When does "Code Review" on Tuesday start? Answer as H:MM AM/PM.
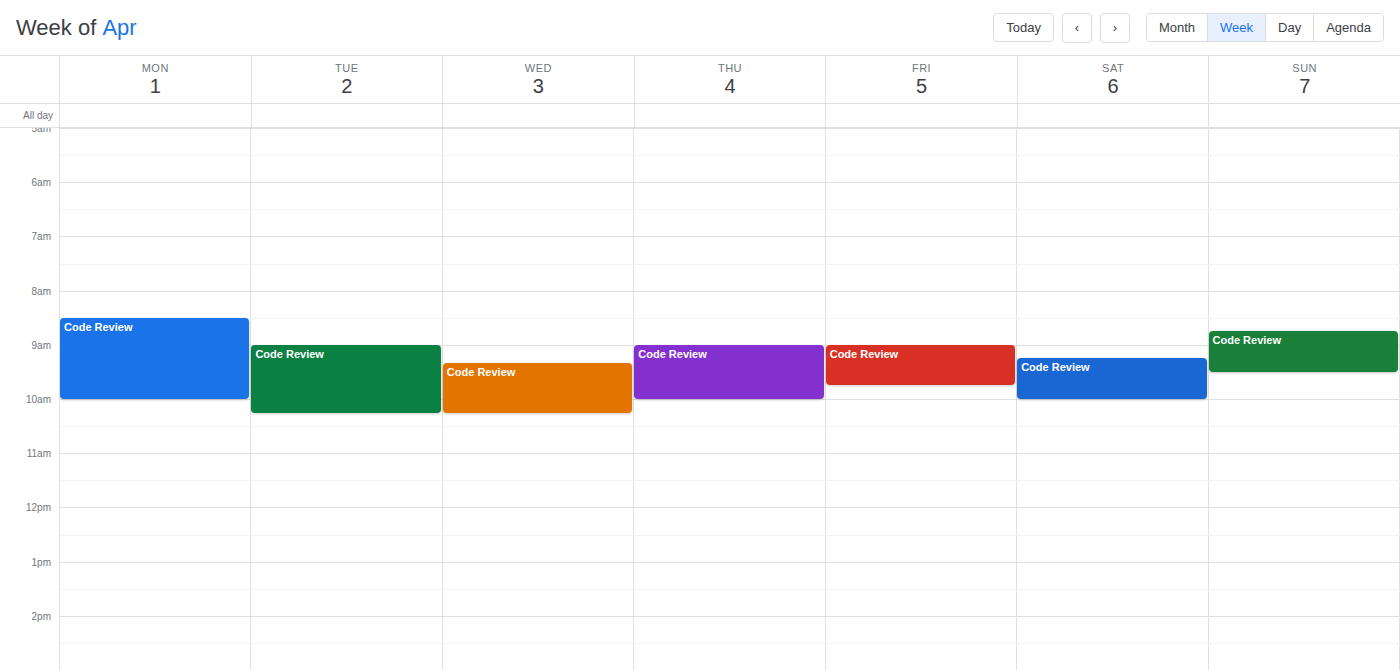
9:00 AM